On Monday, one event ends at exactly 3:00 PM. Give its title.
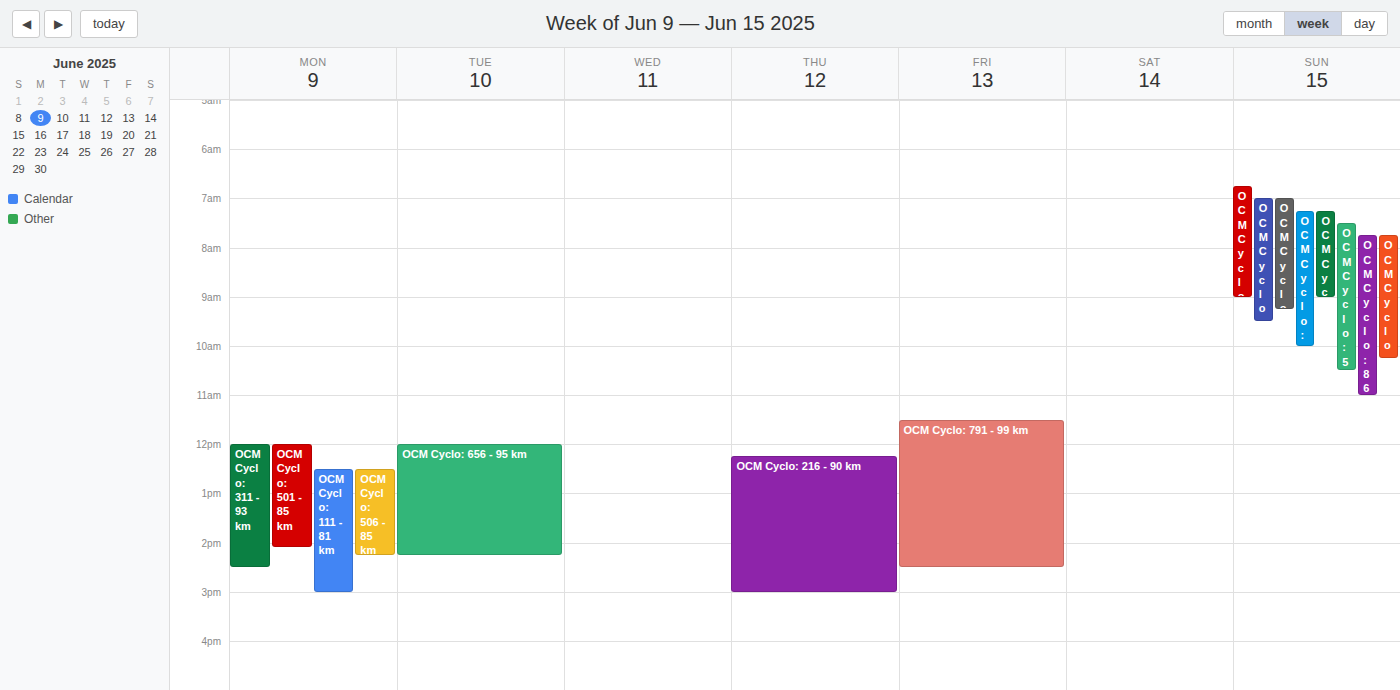
"OCM Cyclo: 111 - 81 km"